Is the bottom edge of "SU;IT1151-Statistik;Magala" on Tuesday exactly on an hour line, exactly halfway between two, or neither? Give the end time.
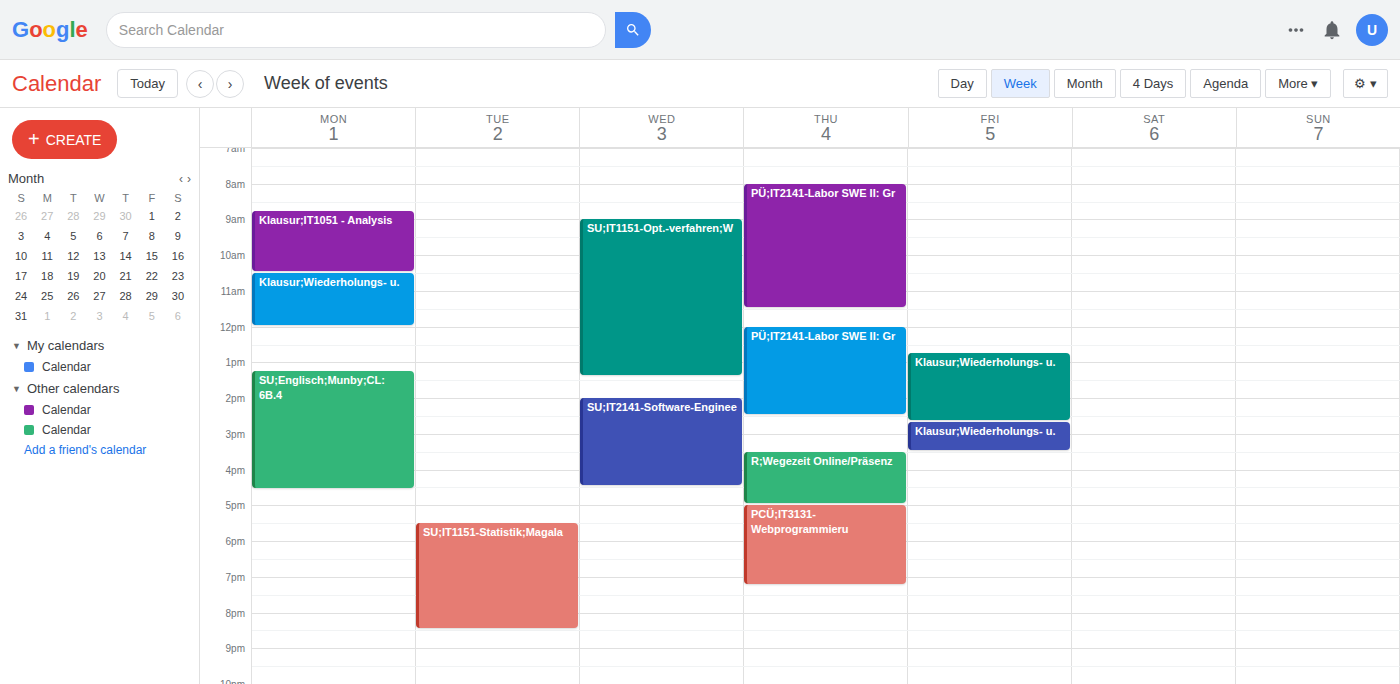
8:30 PM -- halfway between the 8 PM and 9 PM lines.